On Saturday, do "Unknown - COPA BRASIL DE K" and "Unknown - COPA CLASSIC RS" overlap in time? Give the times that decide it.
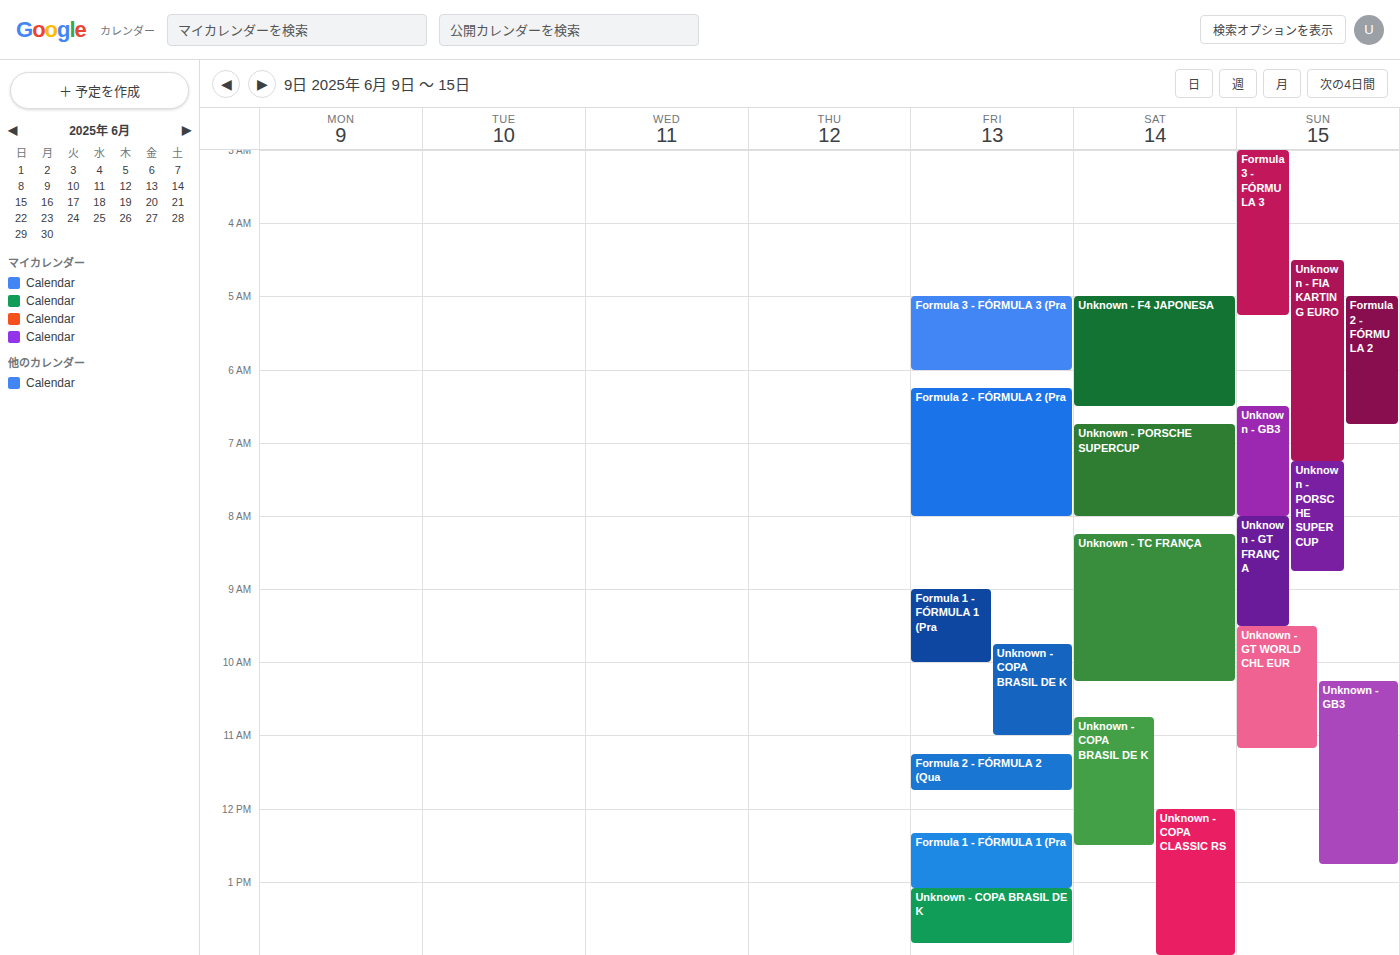
"Unknown - COPA CLASSIC RS" starts at 12:00 PM, before "Unknown - COPA BRASIL DE K" ends at 12:30 PM -- they overlap.